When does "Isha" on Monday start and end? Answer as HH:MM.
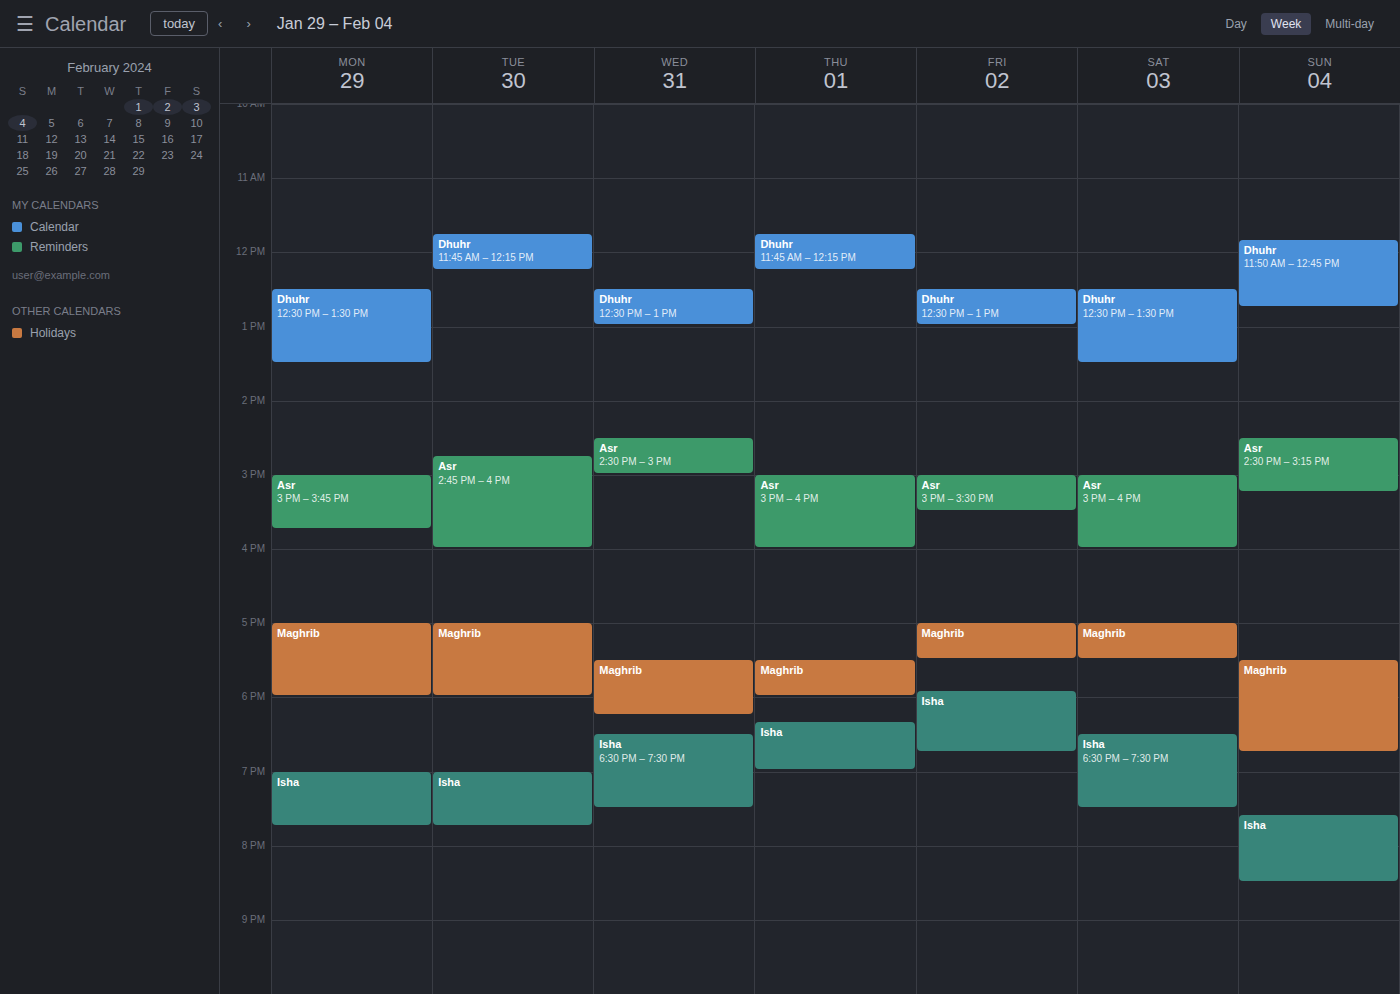
19:00 to 19:45